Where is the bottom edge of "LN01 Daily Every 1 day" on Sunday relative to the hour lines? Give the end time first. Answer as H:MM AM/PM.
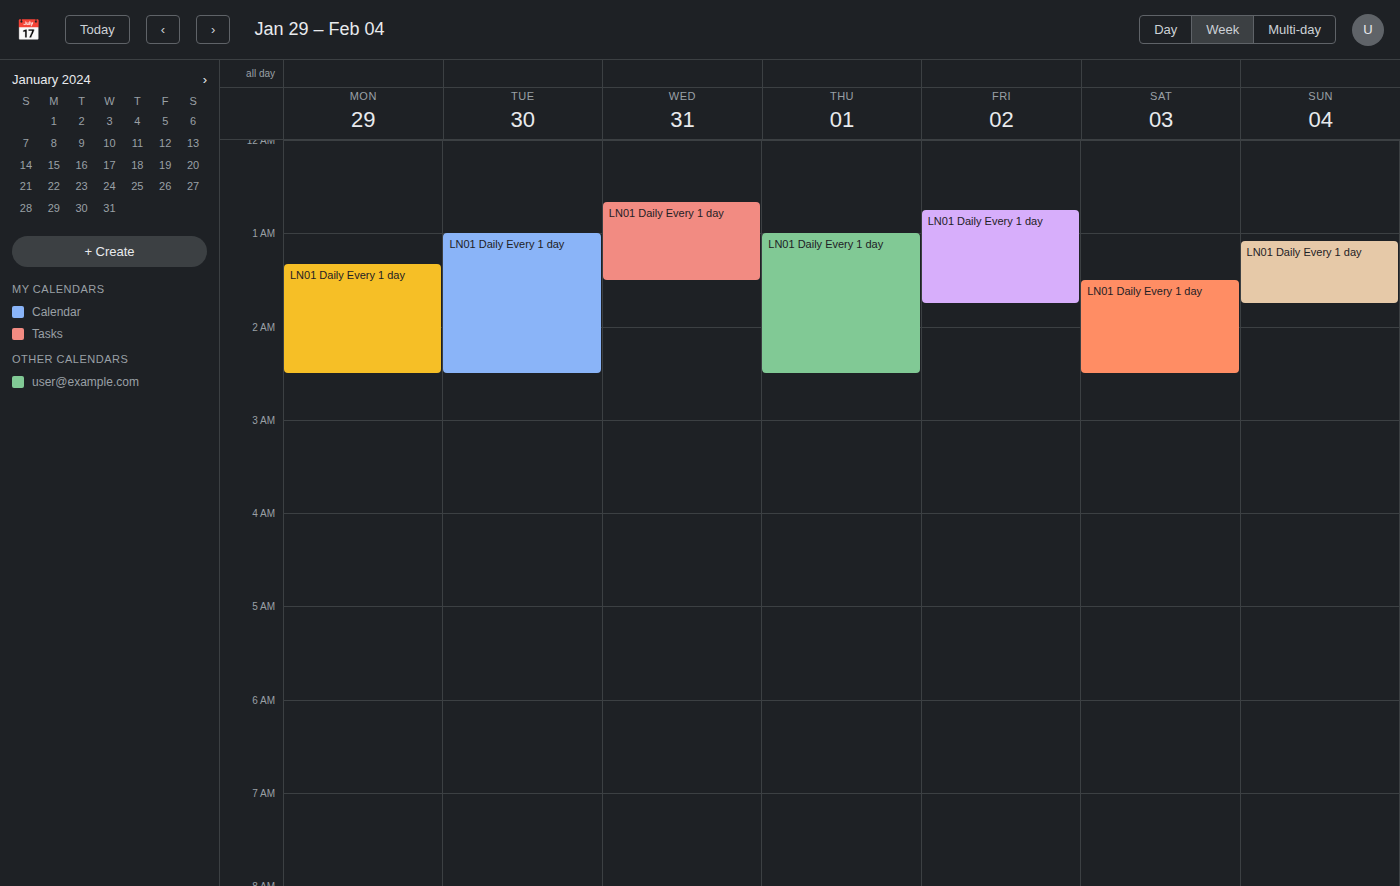
1:45 AM -- neither: three quarters of the way from the 1 AM line to the 2 AM line.